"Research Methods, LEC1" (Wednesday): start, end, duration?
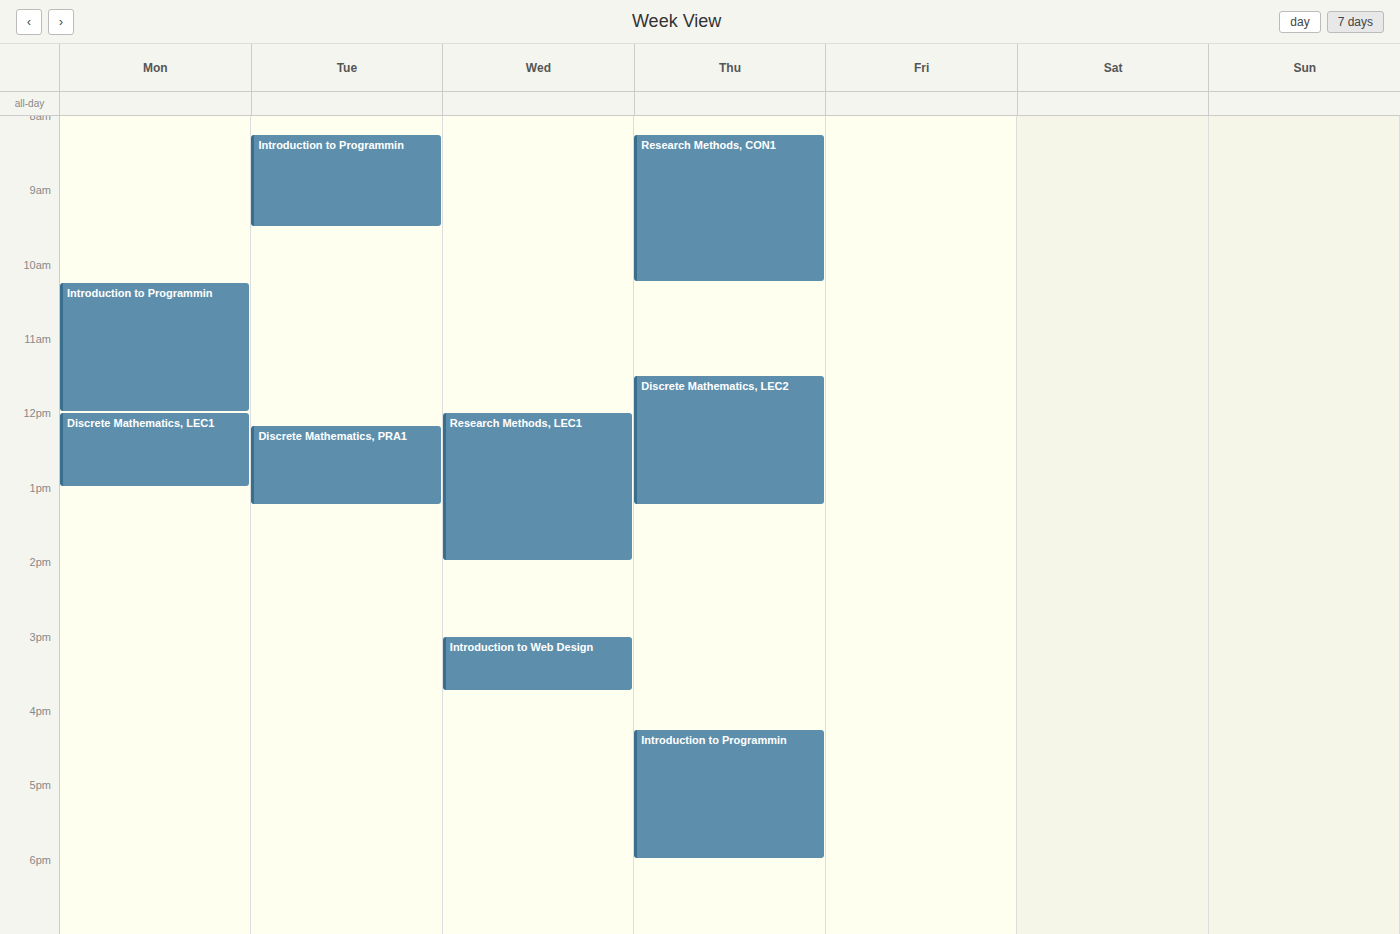
12:00 PM to 2:00 PM, 2 hours